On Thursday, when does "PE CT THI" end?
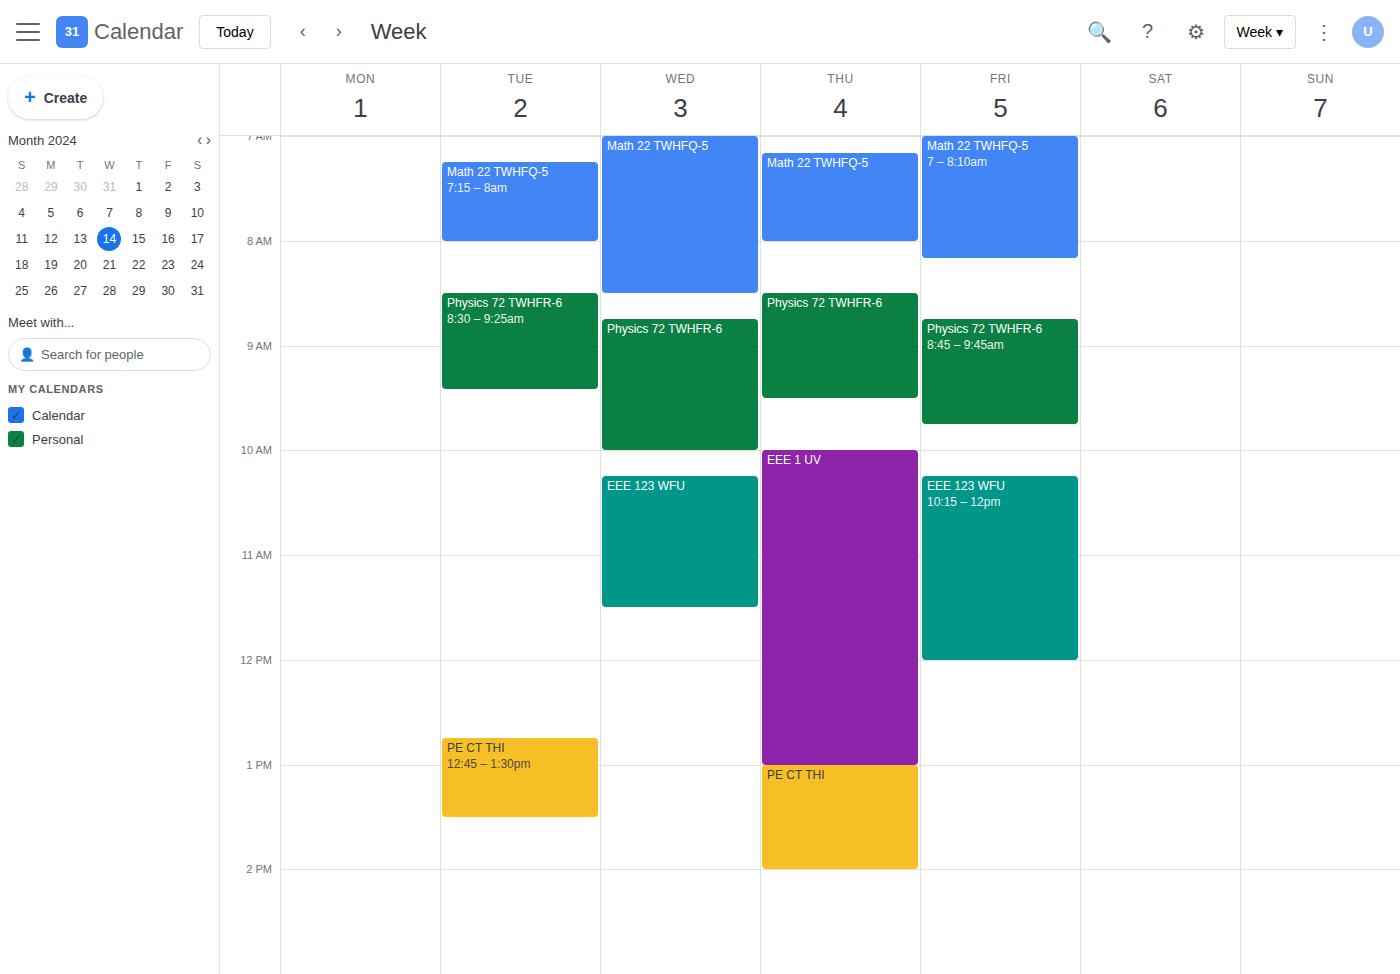
2:00 PM